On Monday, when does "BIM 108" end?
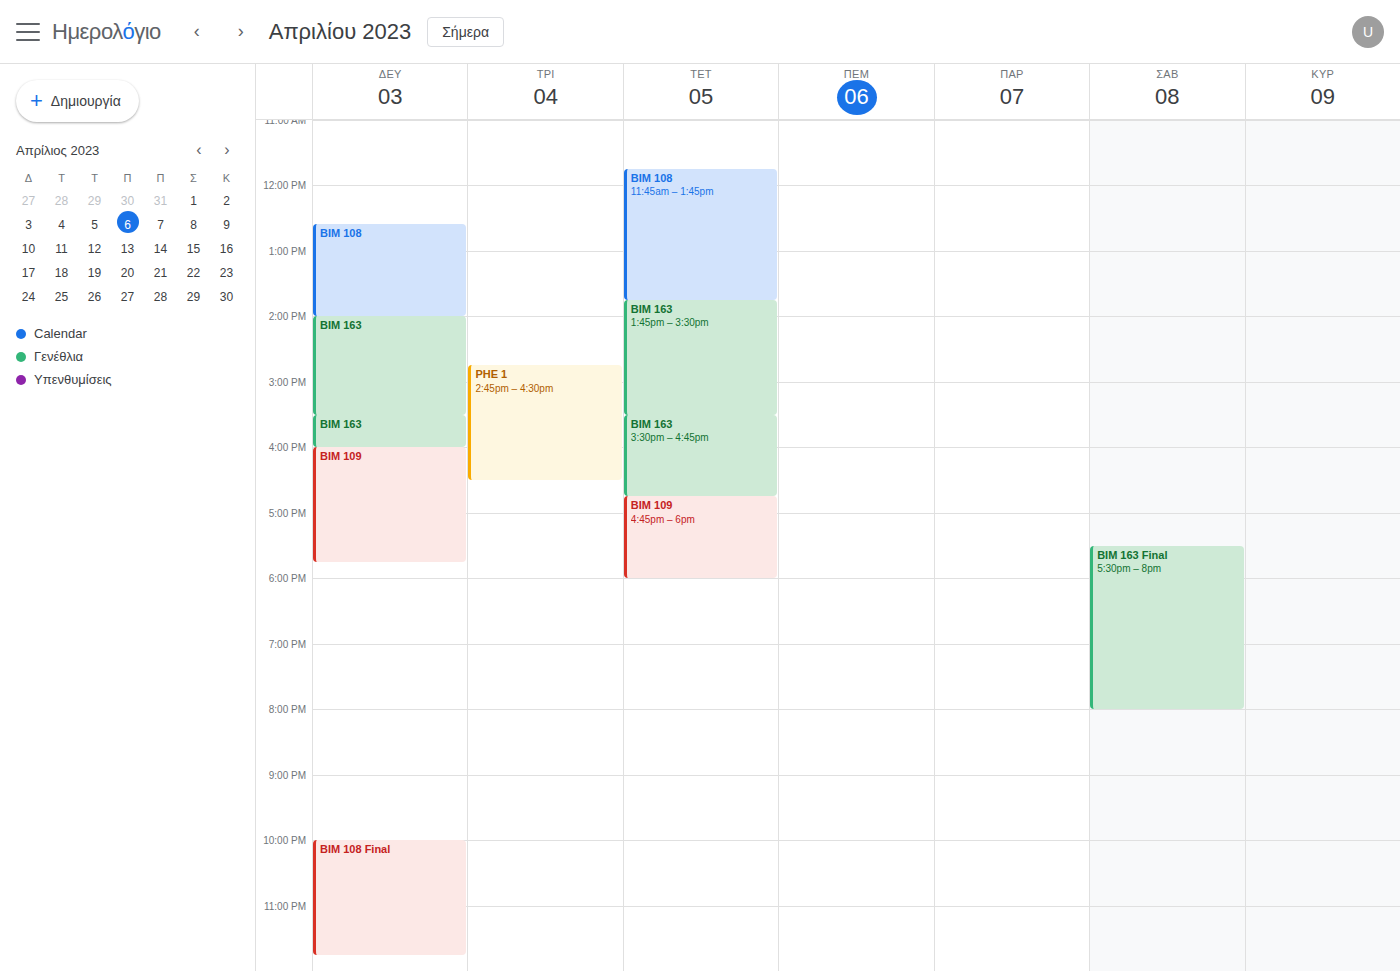
14:00